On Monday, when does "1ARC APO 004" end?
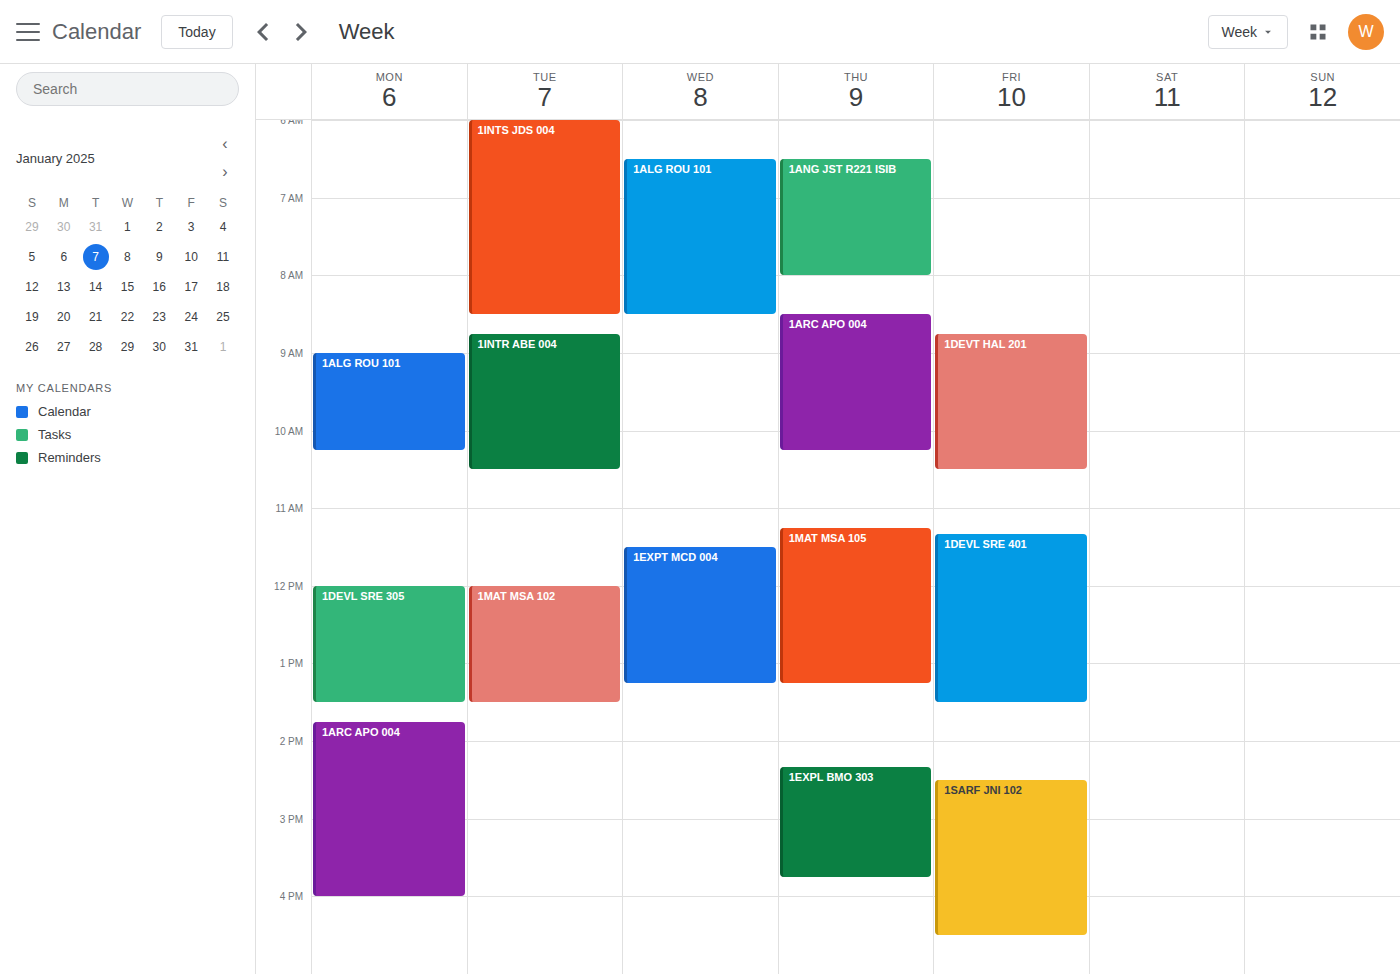
4:00 PM